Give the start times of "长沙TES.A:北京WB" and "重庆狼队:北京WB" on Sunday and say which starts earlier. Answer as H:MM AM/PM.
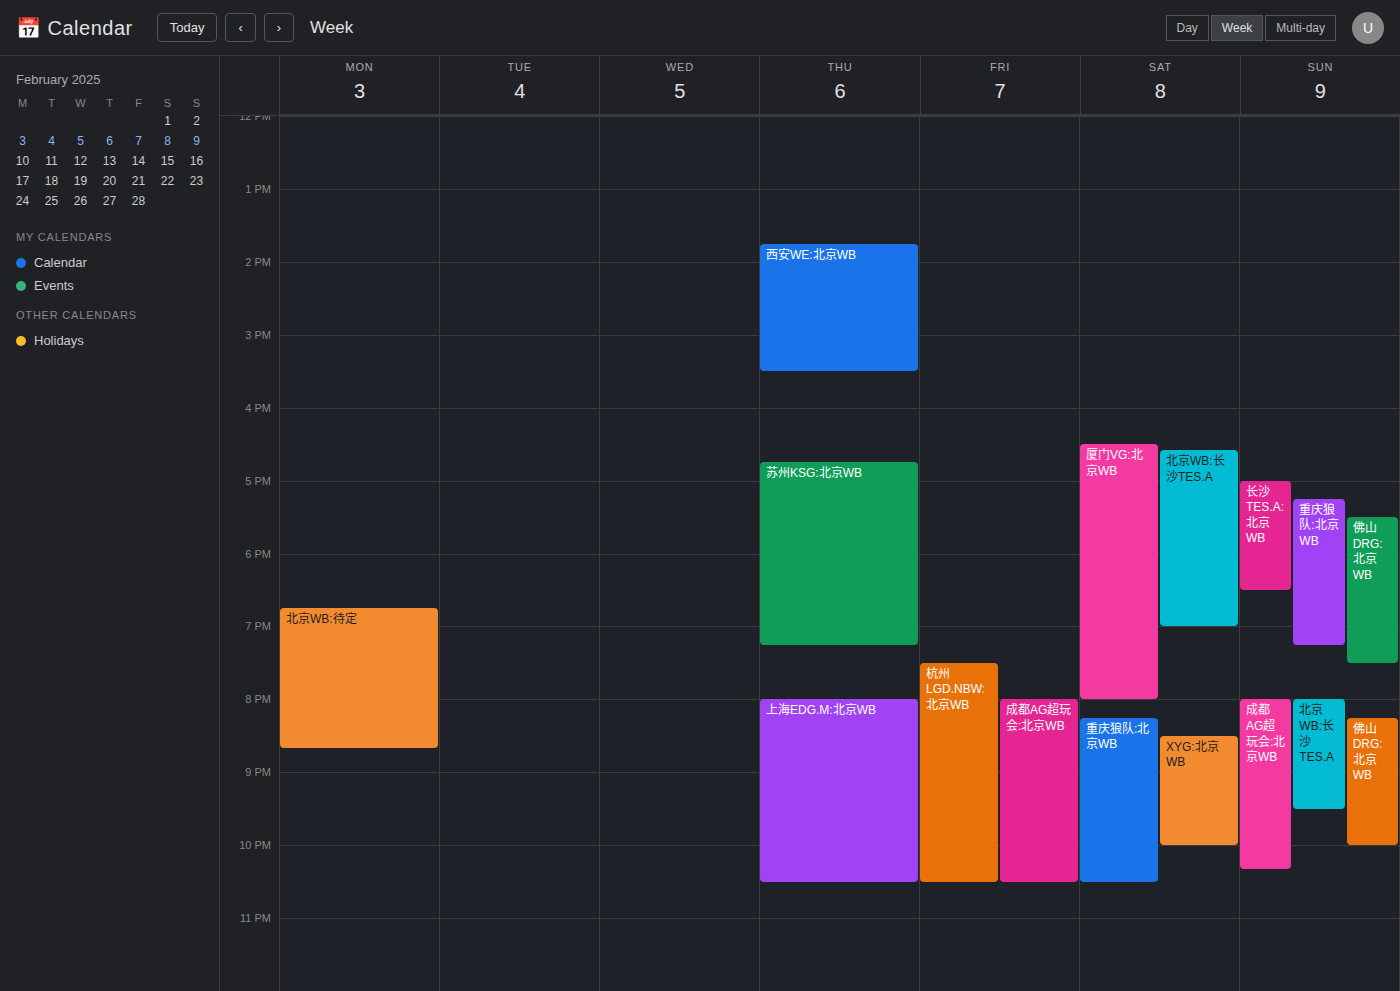
"长沙TES.A:北京WB" 5:00 PM; "重庆狼队:北京WB" 5:15 PM.